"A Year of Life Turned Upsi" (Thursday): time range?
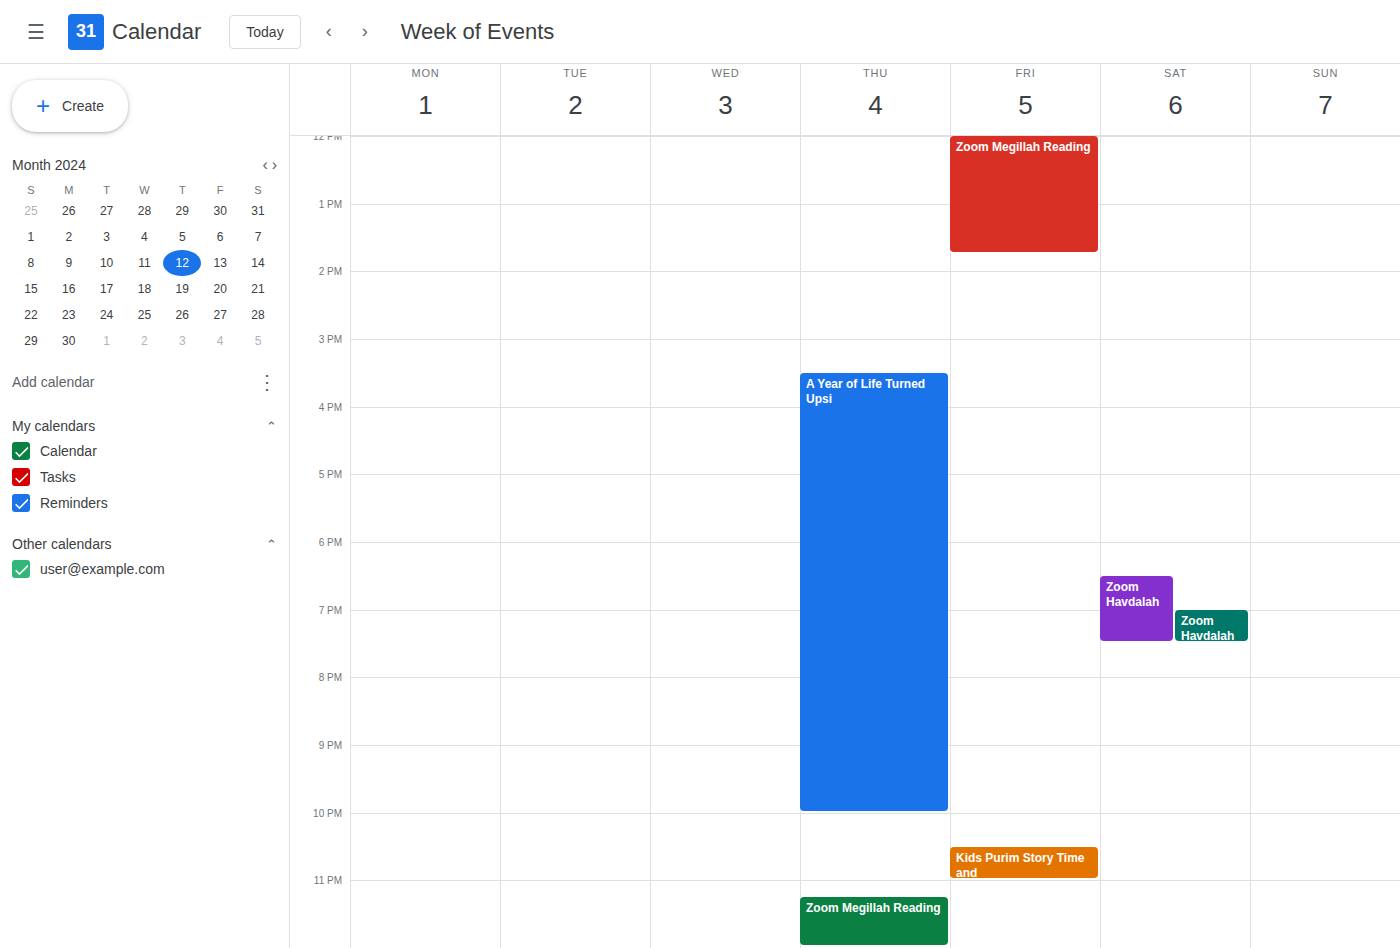
15:30 to 22:00